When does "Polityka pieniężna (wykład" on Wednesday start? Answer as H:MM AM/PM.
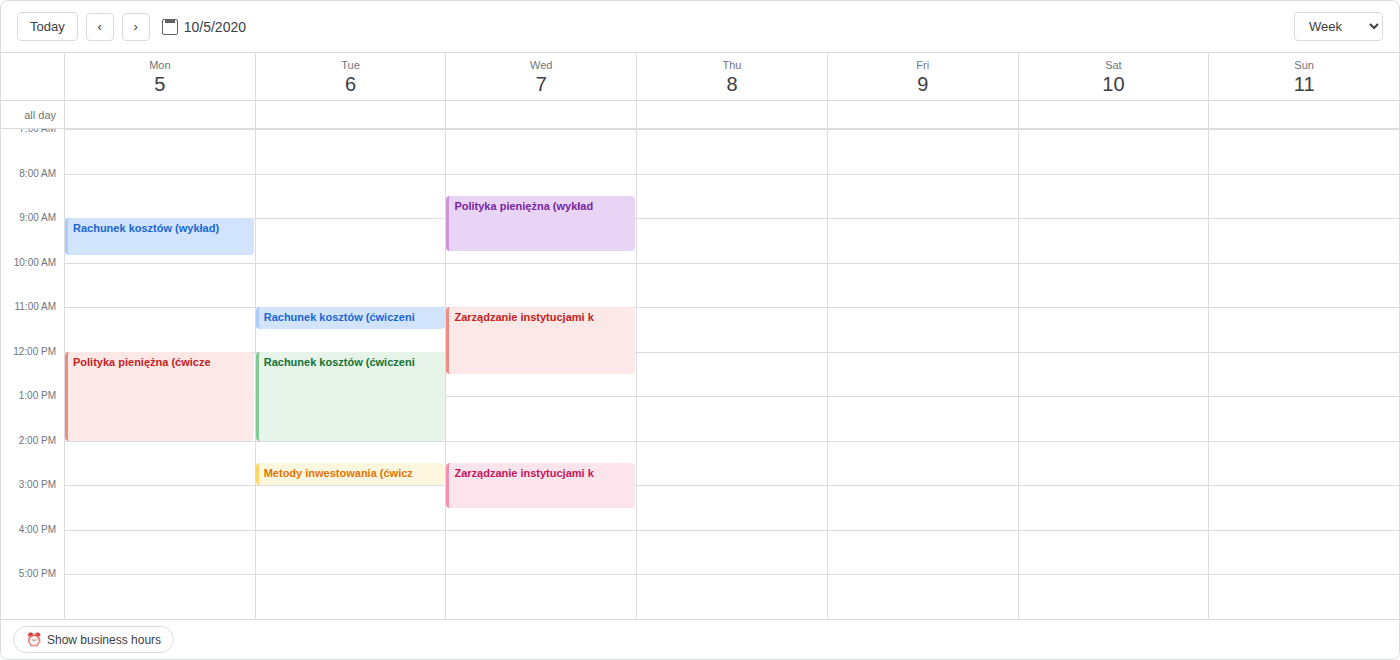
8:30 AM